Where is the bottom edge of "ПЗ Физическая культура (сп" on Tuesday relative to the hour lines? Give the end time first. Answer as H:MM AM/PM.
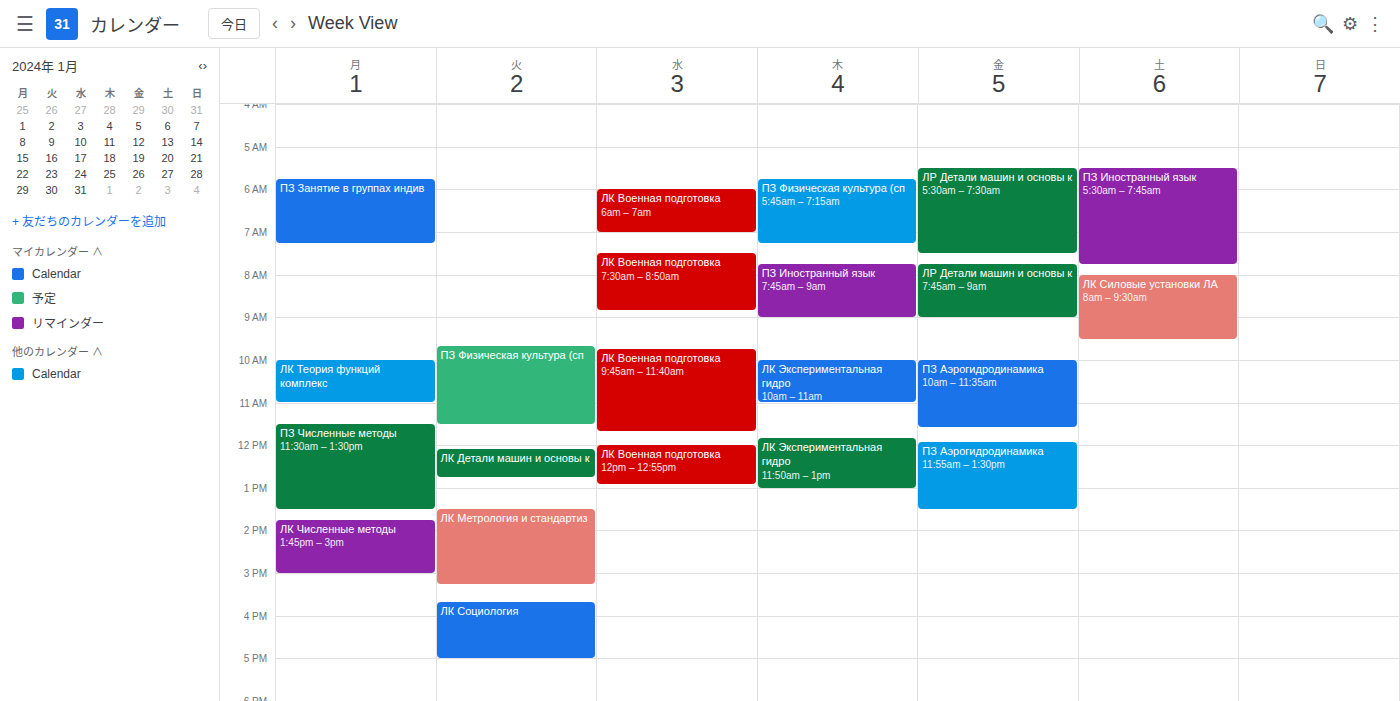
11:30 AM -- halfway between the 11 AM and 12 PM lines.